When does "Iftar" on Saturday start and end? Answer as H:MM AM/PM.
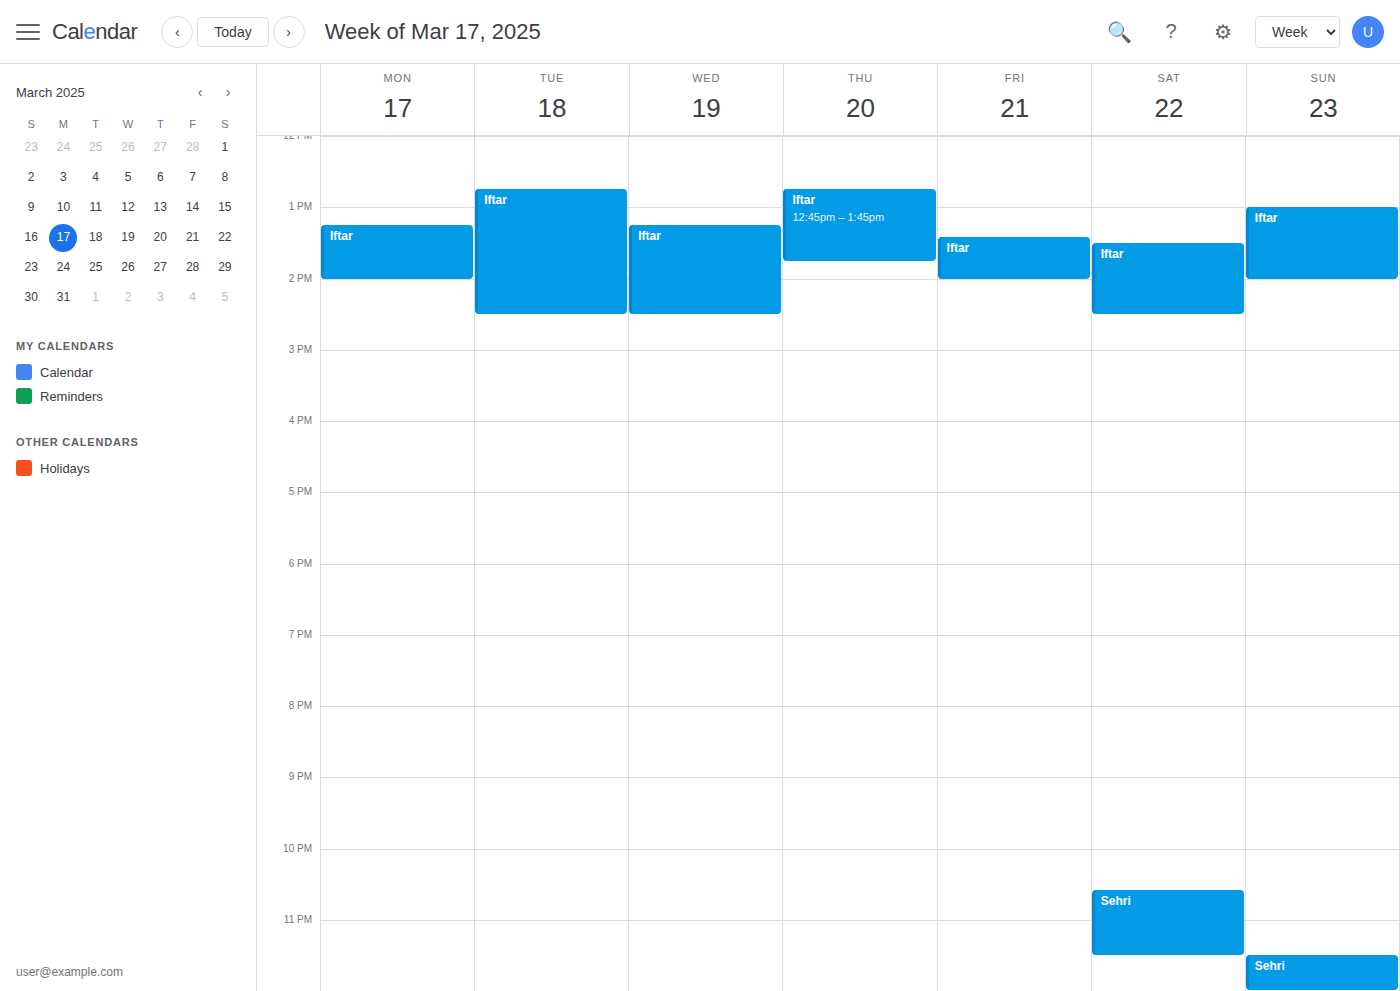
1:30 PM to 2:30 PM